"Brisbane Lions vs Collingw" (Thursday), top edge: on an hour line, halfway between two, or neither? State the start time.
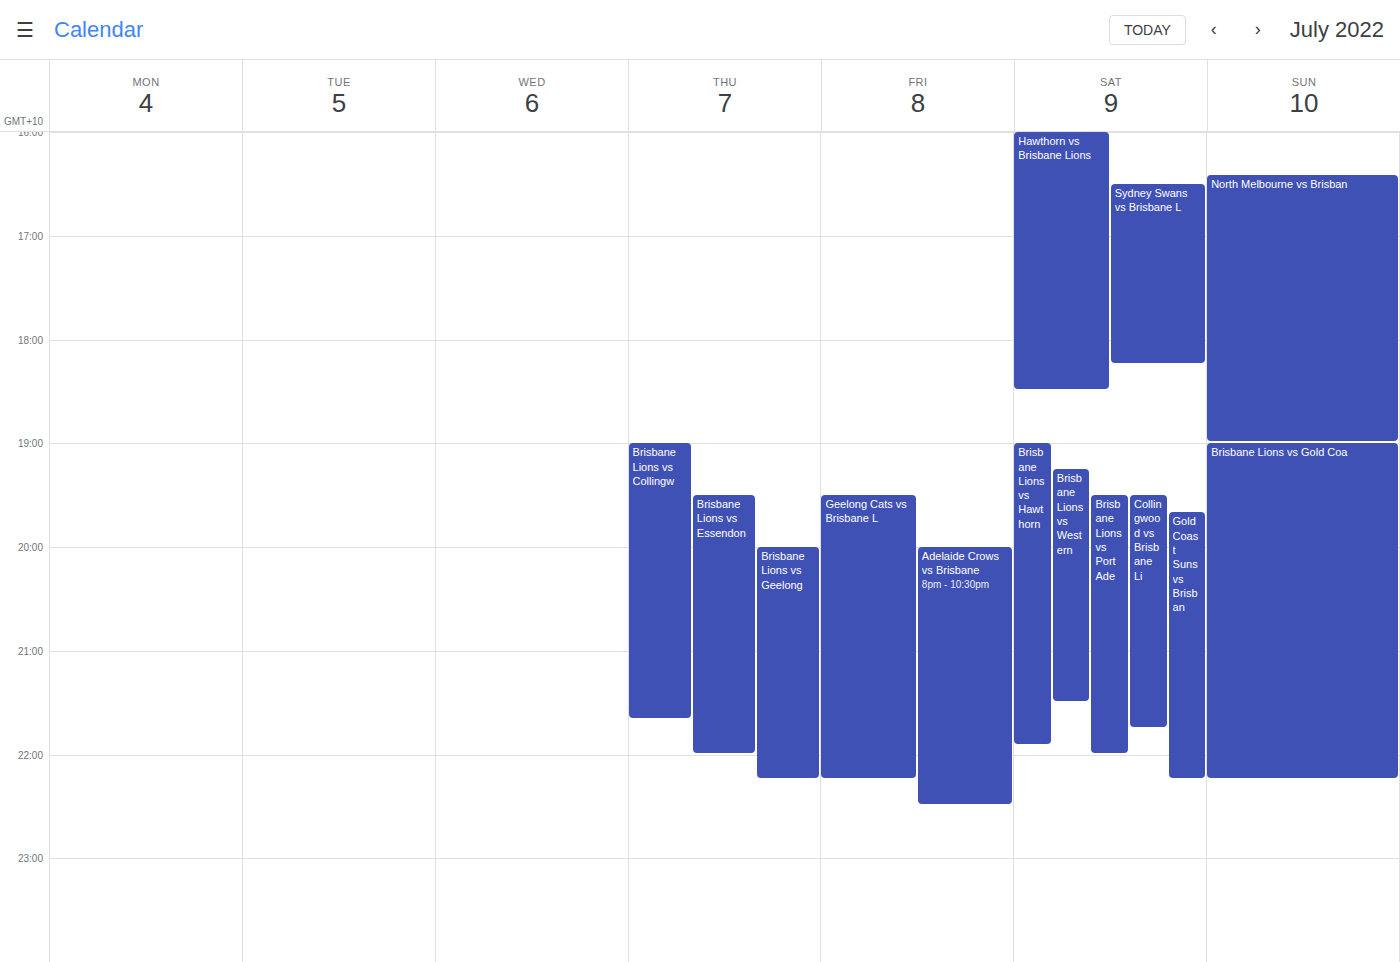
7:00 PM -- exactly on the 7 PM line.